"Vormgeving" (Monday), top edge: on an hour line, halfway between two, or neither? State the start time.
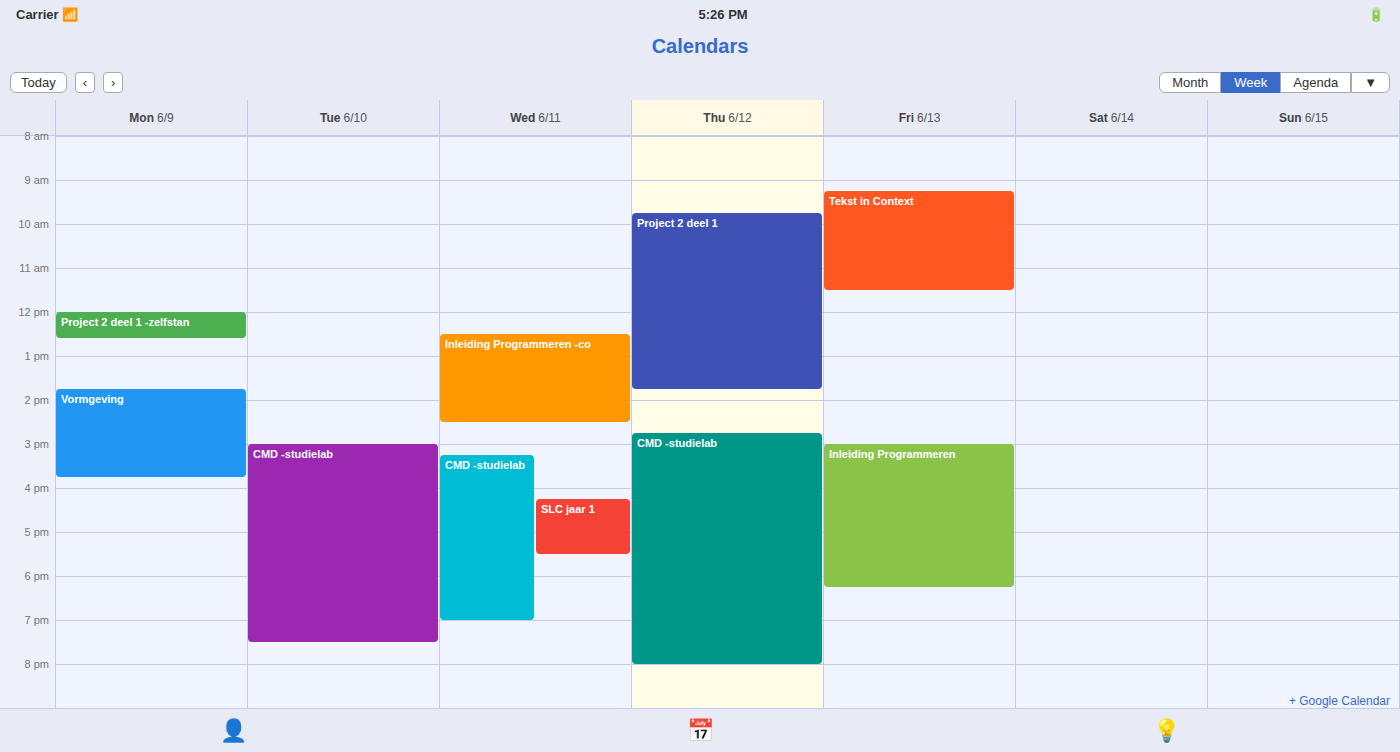
1:45 PM -- neither: three quarters of the way from the 1 PM line to the 2 PM line.